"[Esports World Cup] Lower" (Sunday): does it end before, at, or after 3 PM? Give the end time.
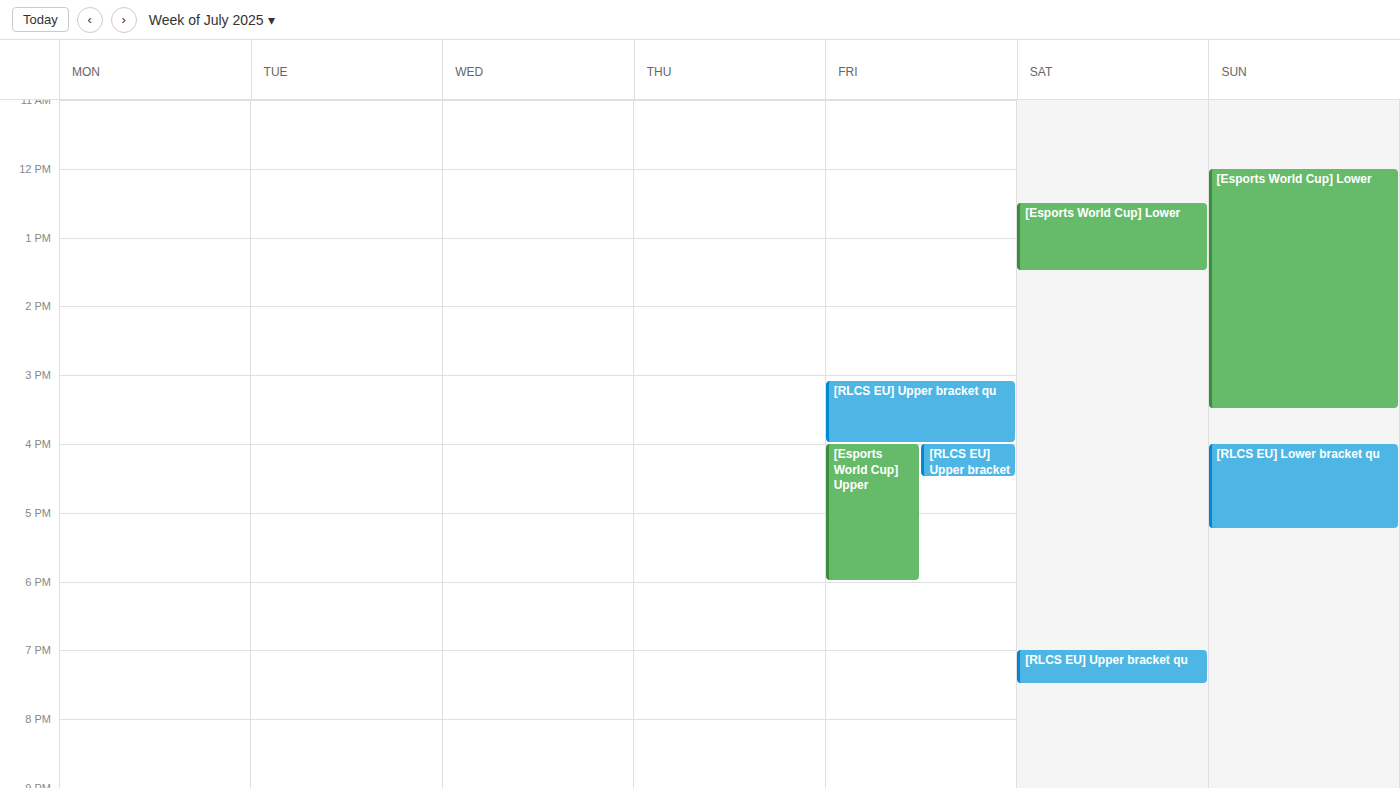
3:30 PM -- after 3 PM, 30 minutes below the 3 PM line.